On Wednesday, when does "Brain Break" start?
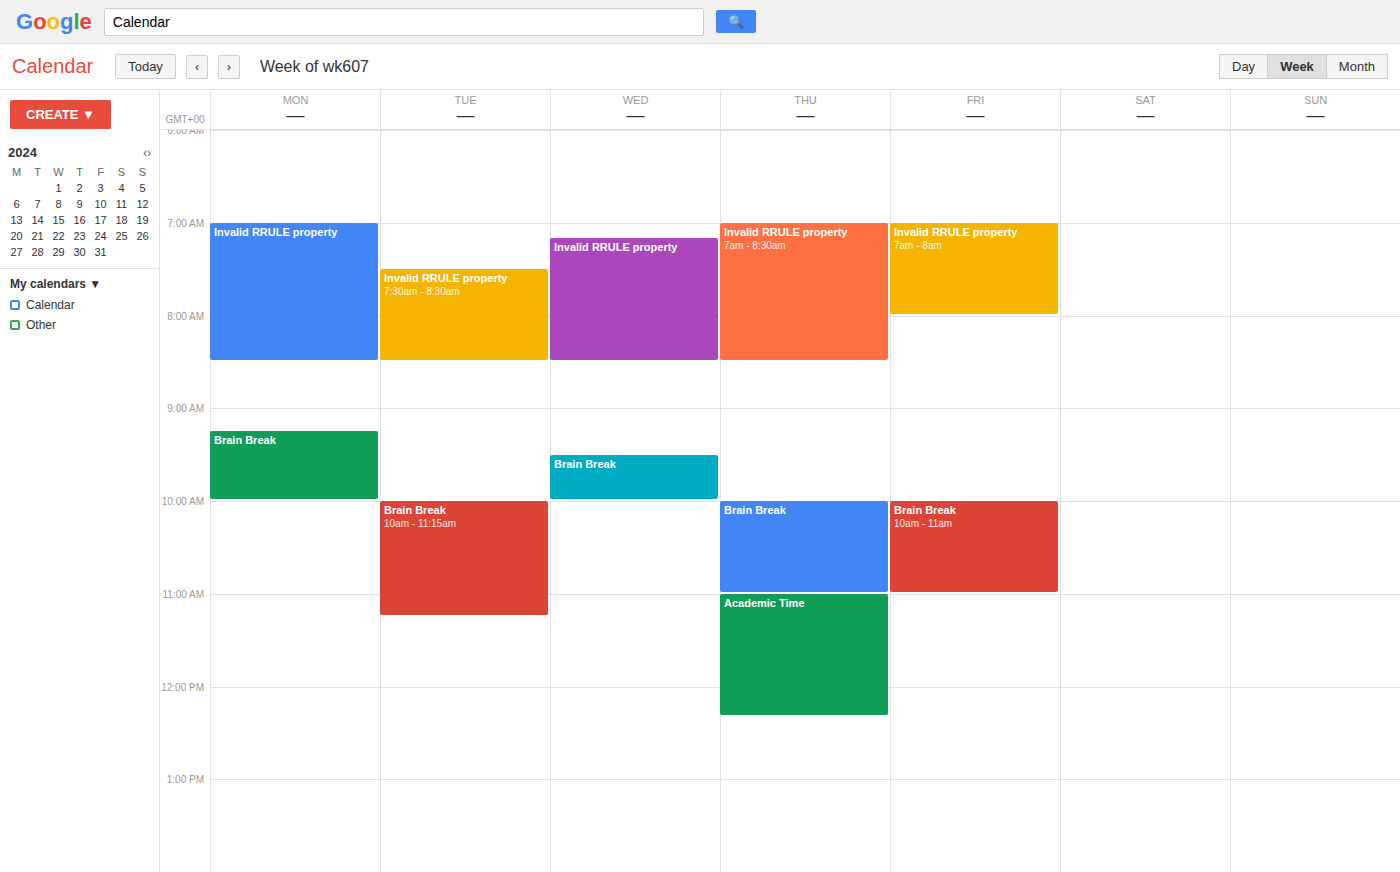
9:30 AM